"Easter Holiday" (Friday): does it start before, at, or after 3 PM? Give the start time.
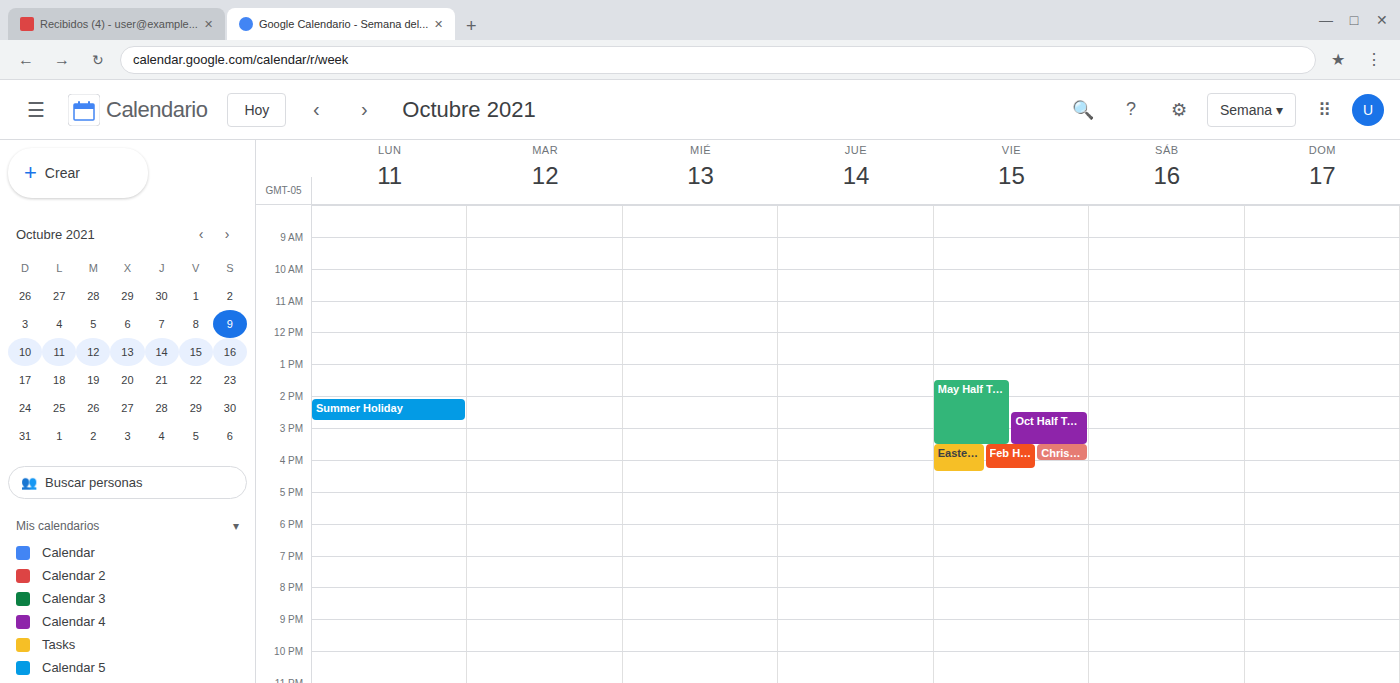
3:30 PM -- after 3 PM, 30 minutes below the 3 PM line.